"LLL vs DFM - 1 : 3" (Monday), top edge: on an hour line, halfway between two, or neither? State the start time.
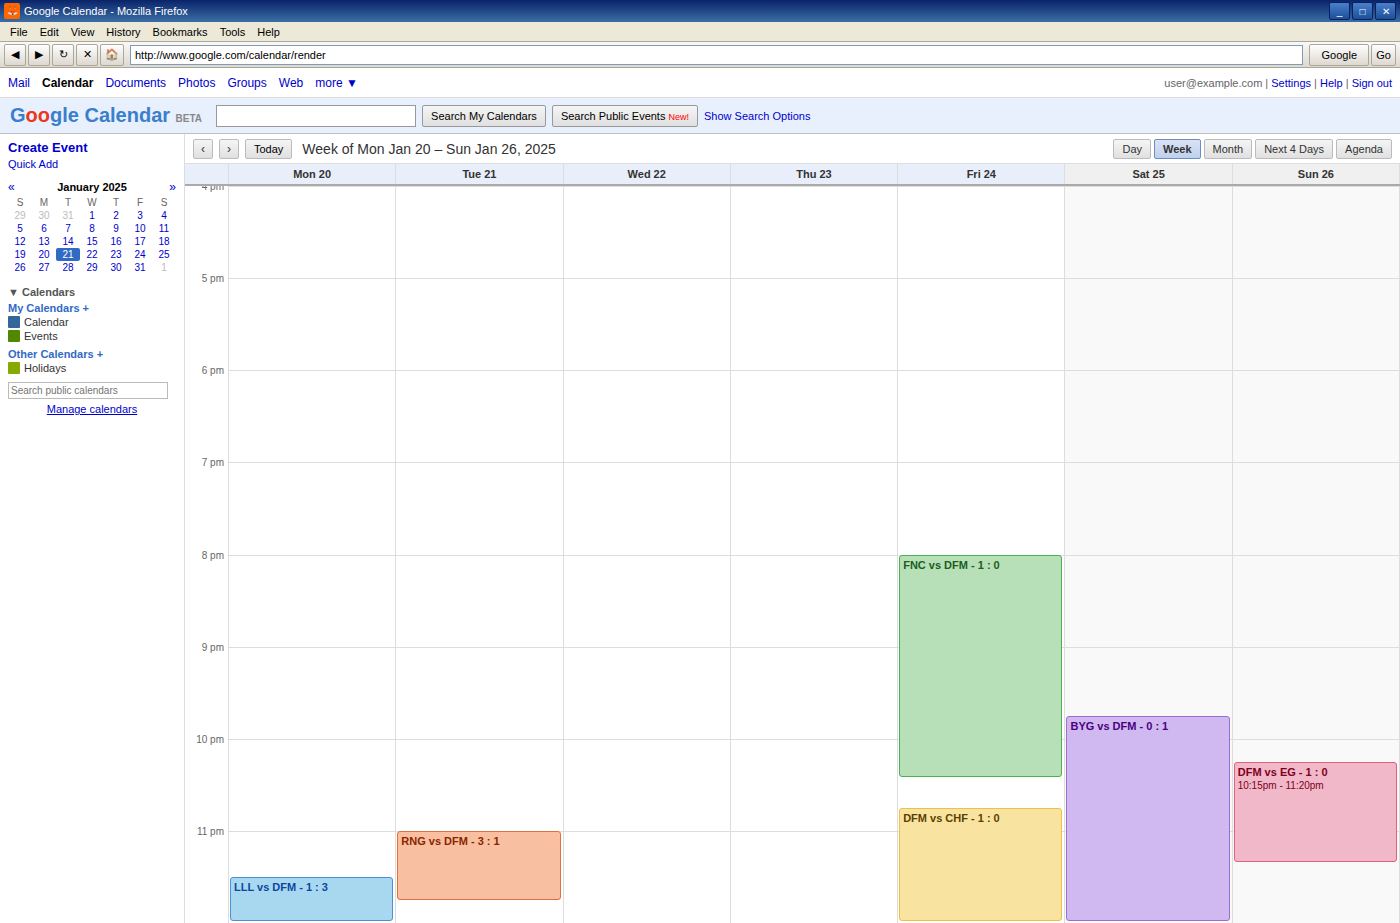
11:30 PM -- halfway between the 11 PM and 12 AM lines.